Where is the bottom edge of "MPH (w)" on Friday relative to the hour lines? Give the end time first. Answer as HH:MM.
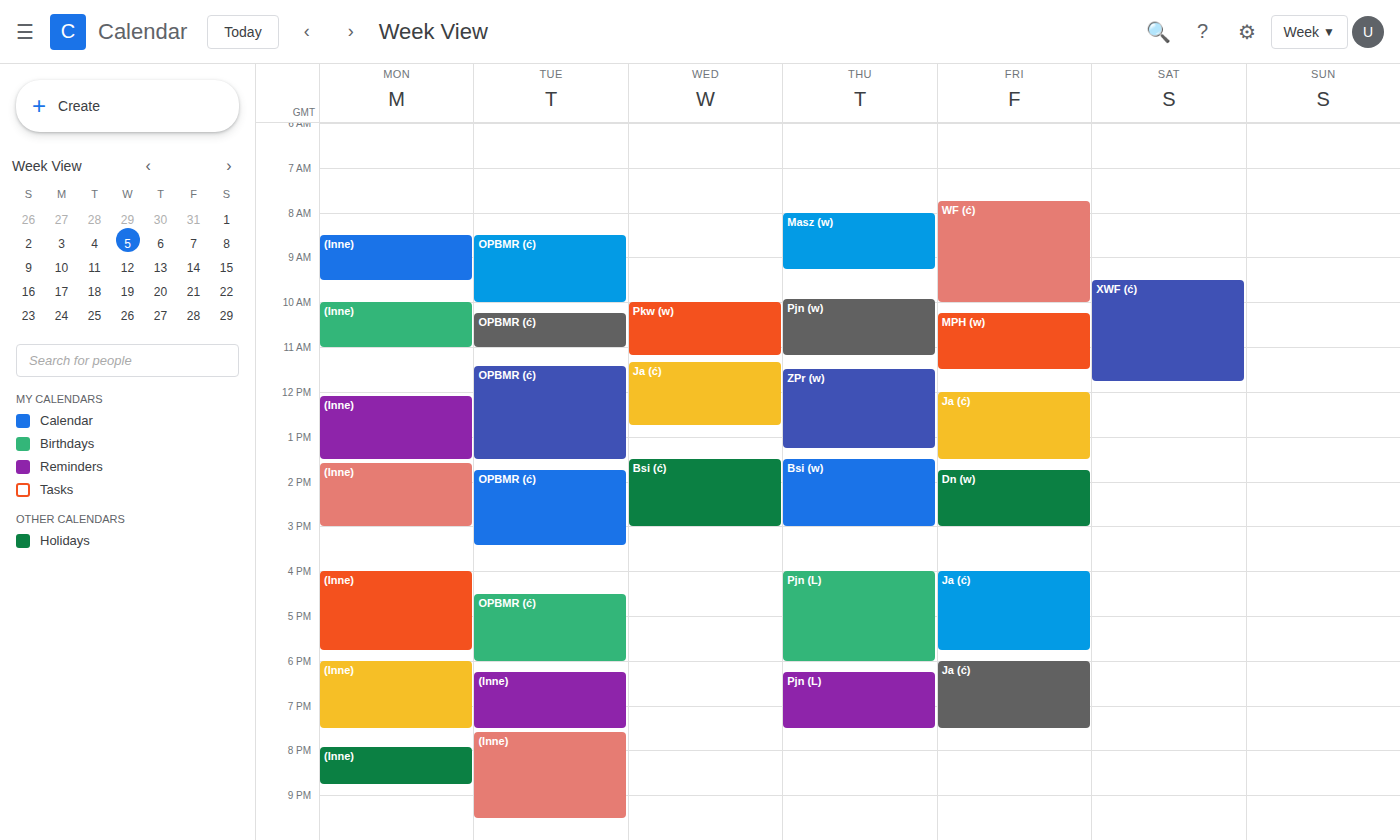
11:30 -- halfway between the 11:00 and 12:00 lines.